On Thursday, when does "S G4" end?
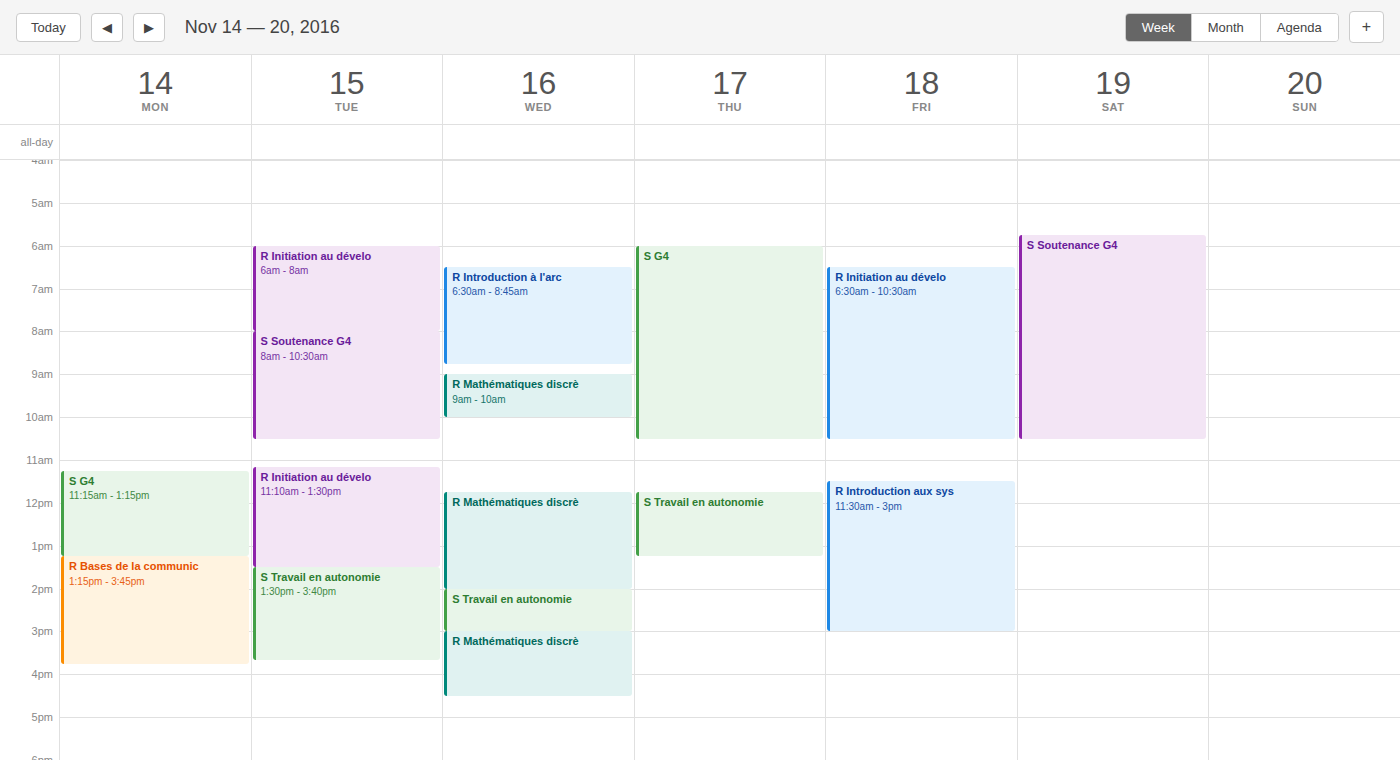
10:30 AM